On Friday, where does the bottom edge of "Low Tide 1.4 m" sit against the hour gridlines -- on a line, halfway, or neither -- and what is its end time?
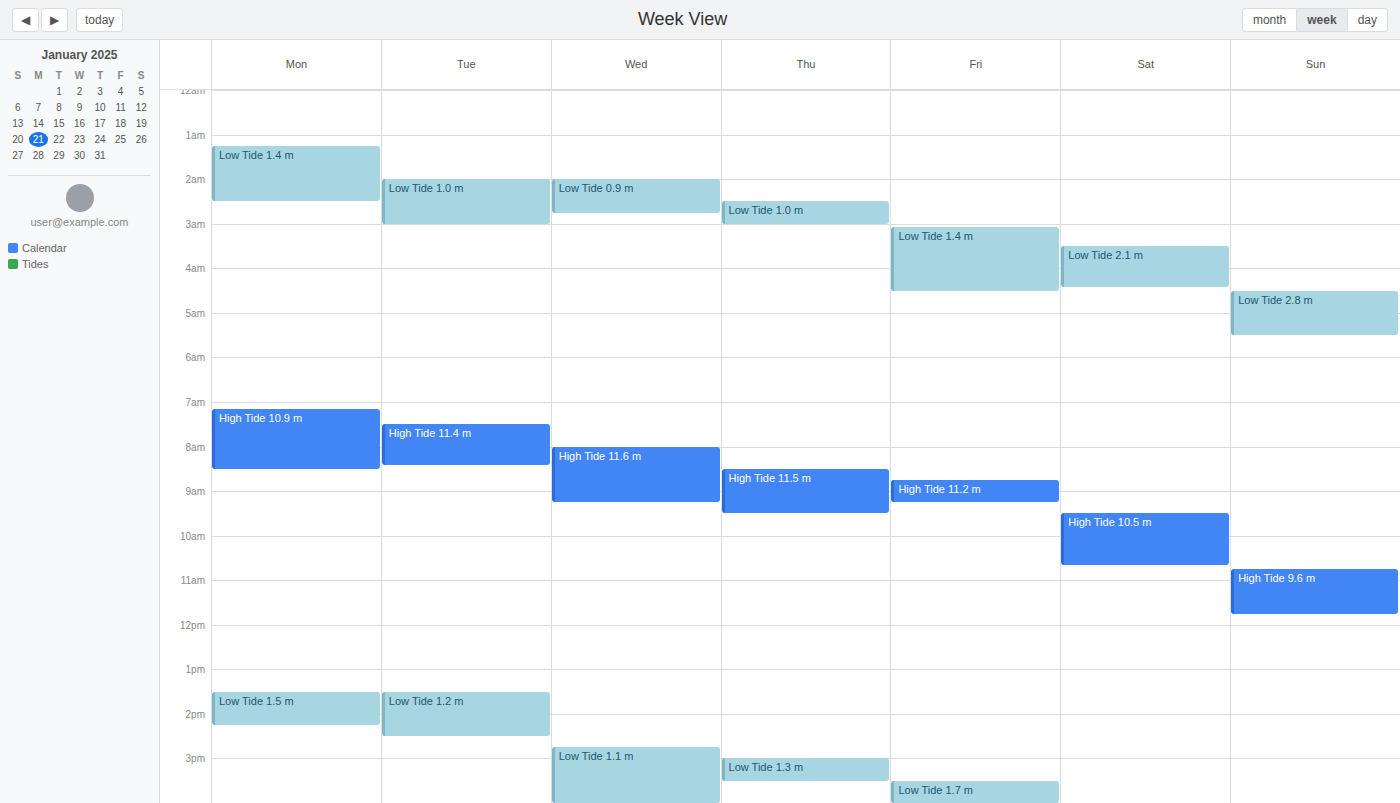
04:30 -- halfway between the 04:00 and 05:00 lines.